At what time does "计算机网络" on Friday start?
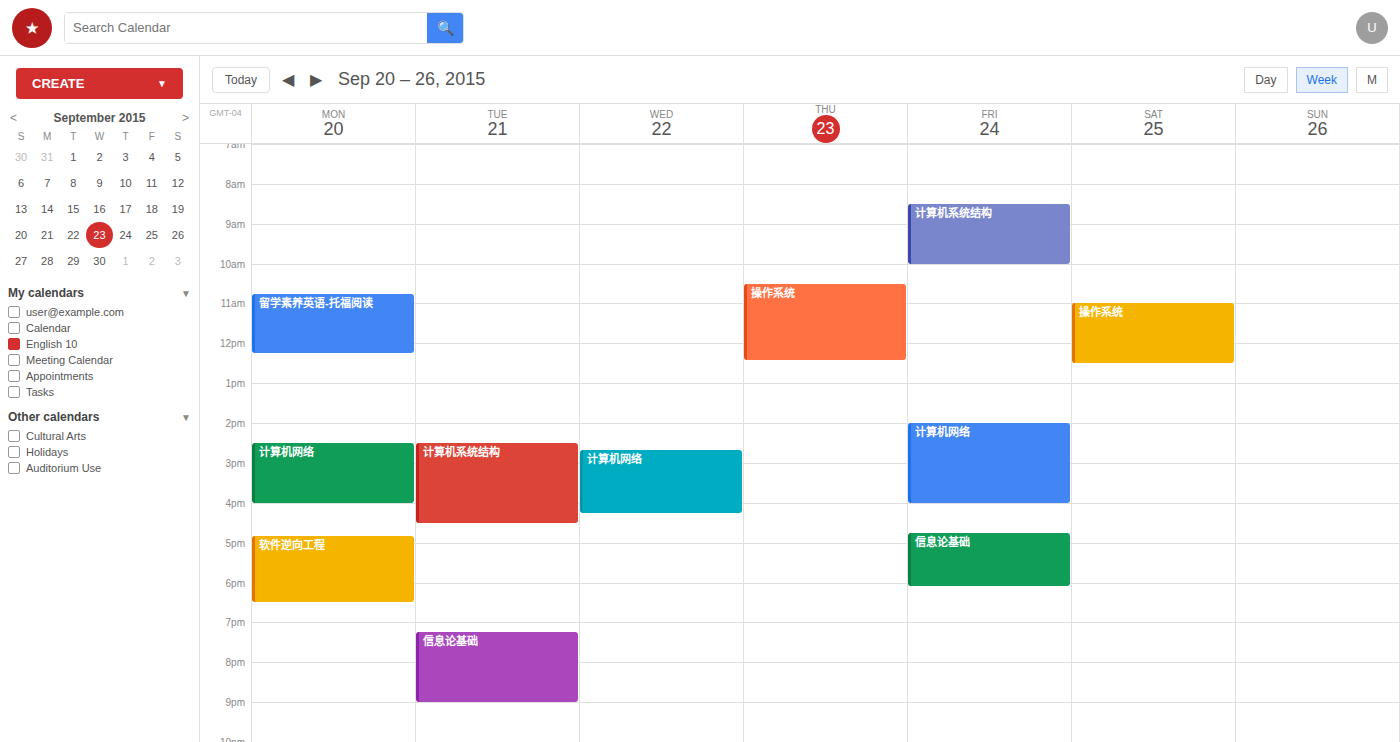
2:00 PM